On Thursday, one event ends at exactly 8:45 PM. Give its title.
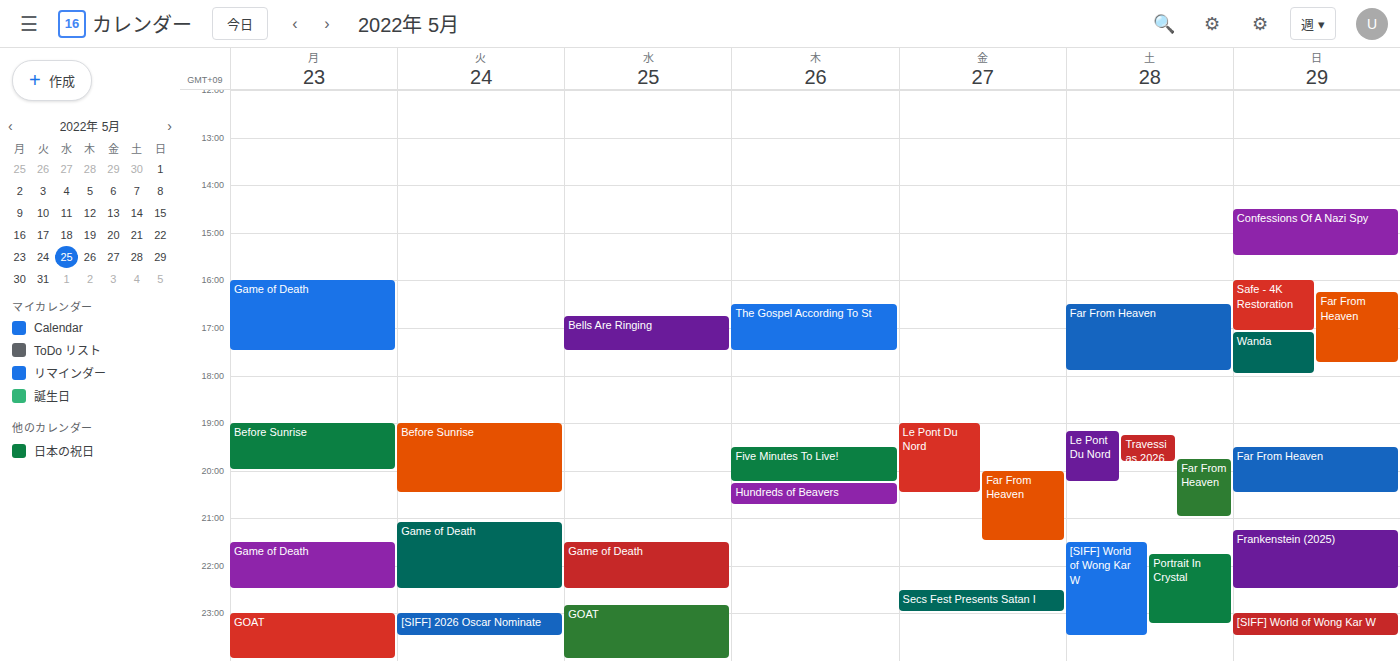
"Hundreds of Beavers"